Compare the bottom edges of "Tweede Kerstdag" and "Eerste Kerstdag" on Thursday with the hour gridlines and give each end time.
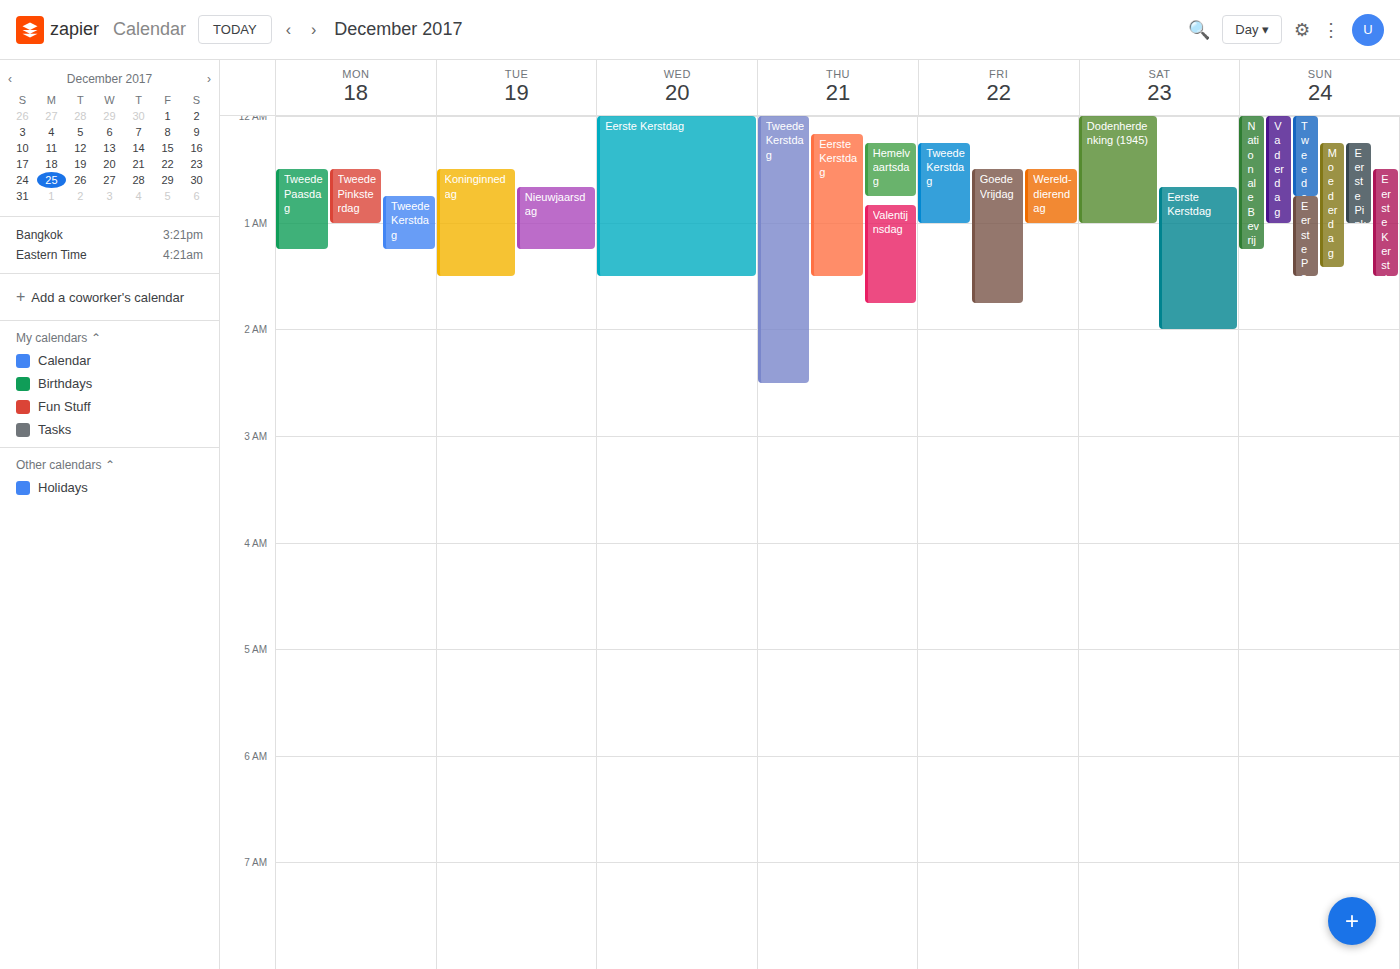
"Tweede Kerstdag": 2:30 AM, halfway between the 2 AM and 3 AM lines. "Eerste Kerstdag": 1:30 AM, halfway between the 1 AM and 2 AM lines.